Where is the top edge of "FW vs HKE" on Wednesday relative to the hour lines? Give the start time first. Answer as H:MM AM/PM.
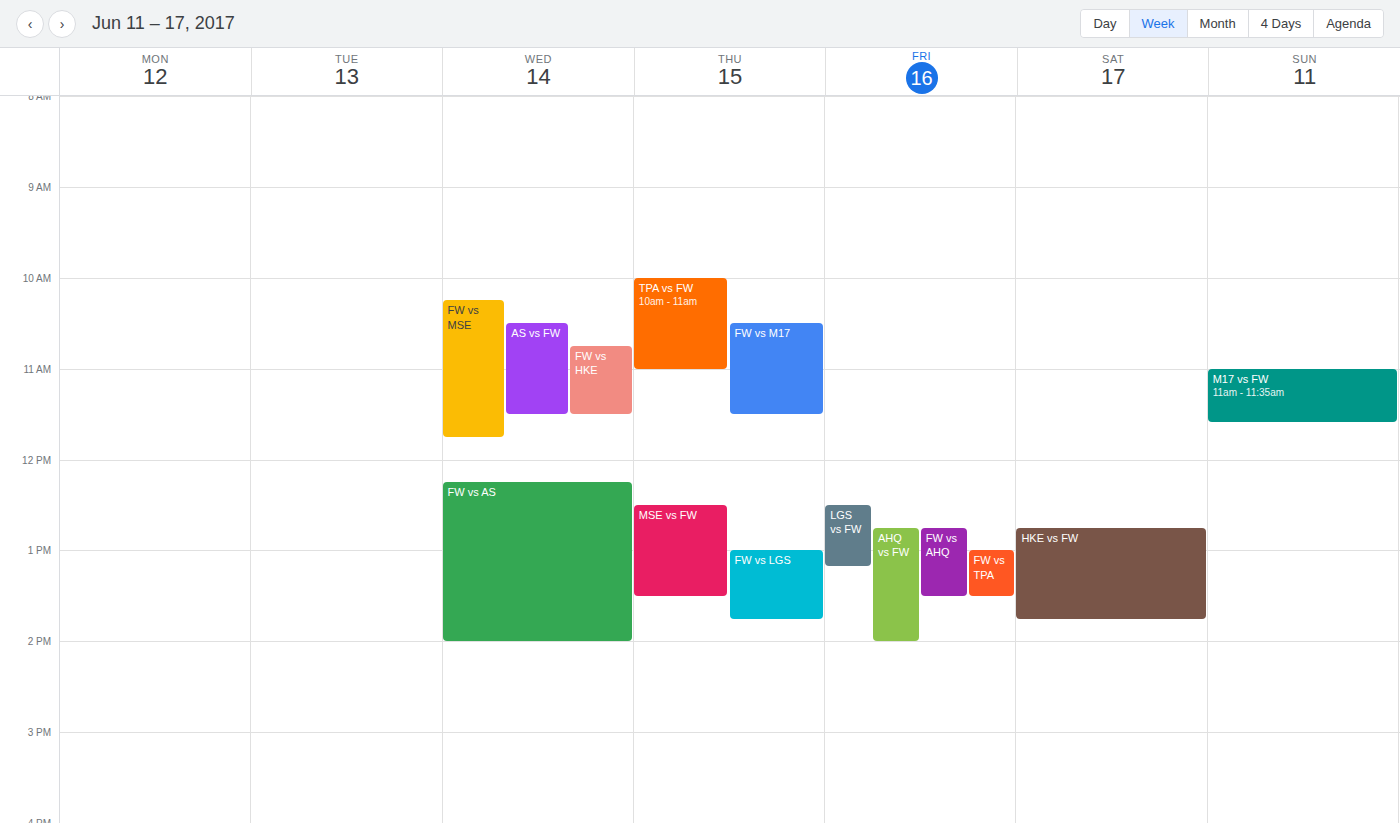
10:45 AM -- neither: three quarters of the way from the 10 AM line to the 11 AM line.